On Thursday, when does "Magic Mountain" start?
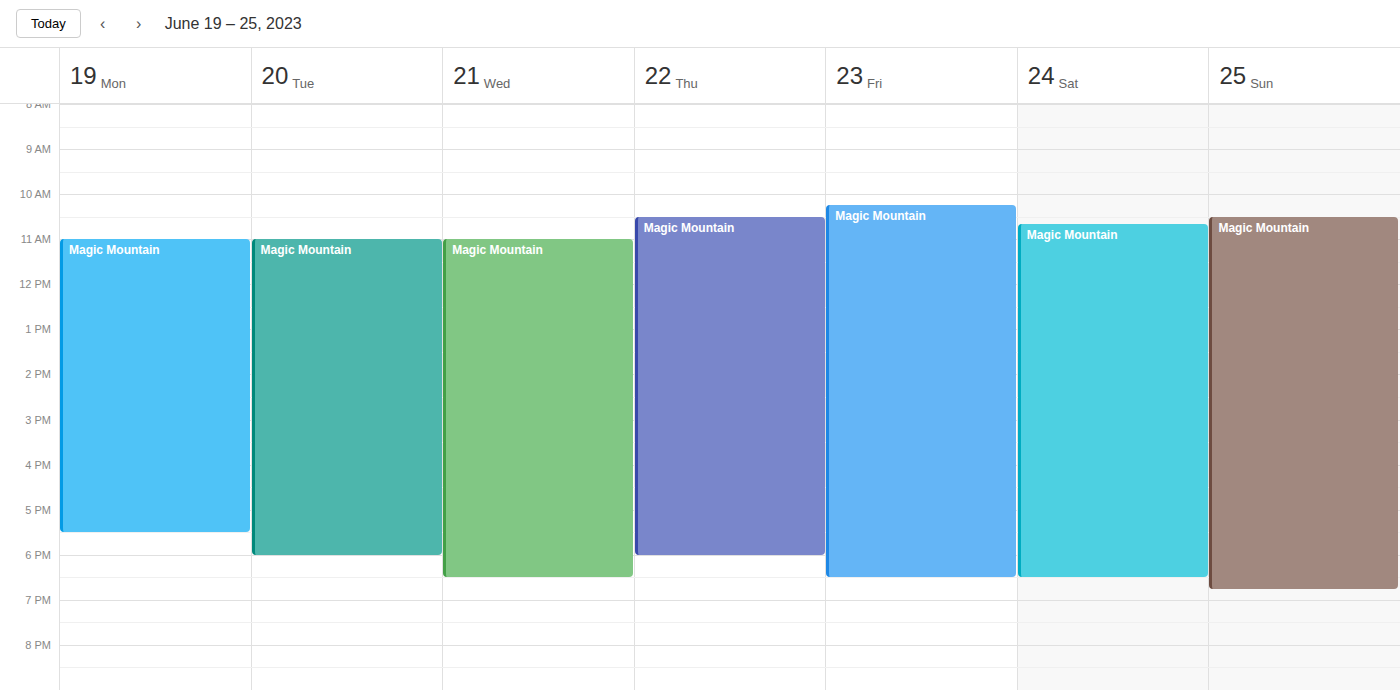
10:30 AM